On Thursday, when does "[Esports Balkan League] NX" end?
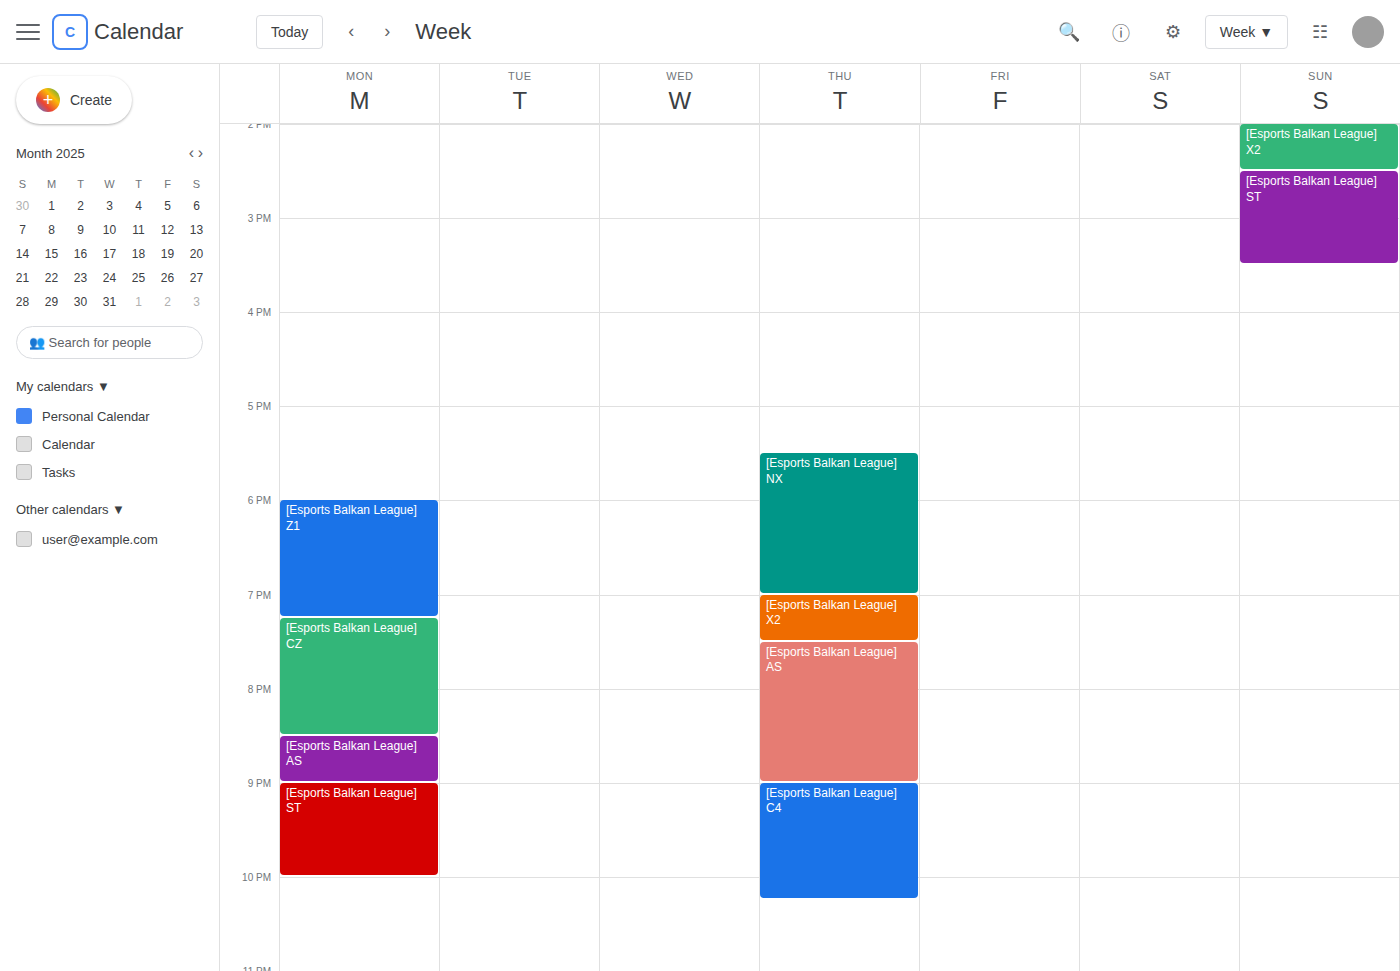
7:00 PM